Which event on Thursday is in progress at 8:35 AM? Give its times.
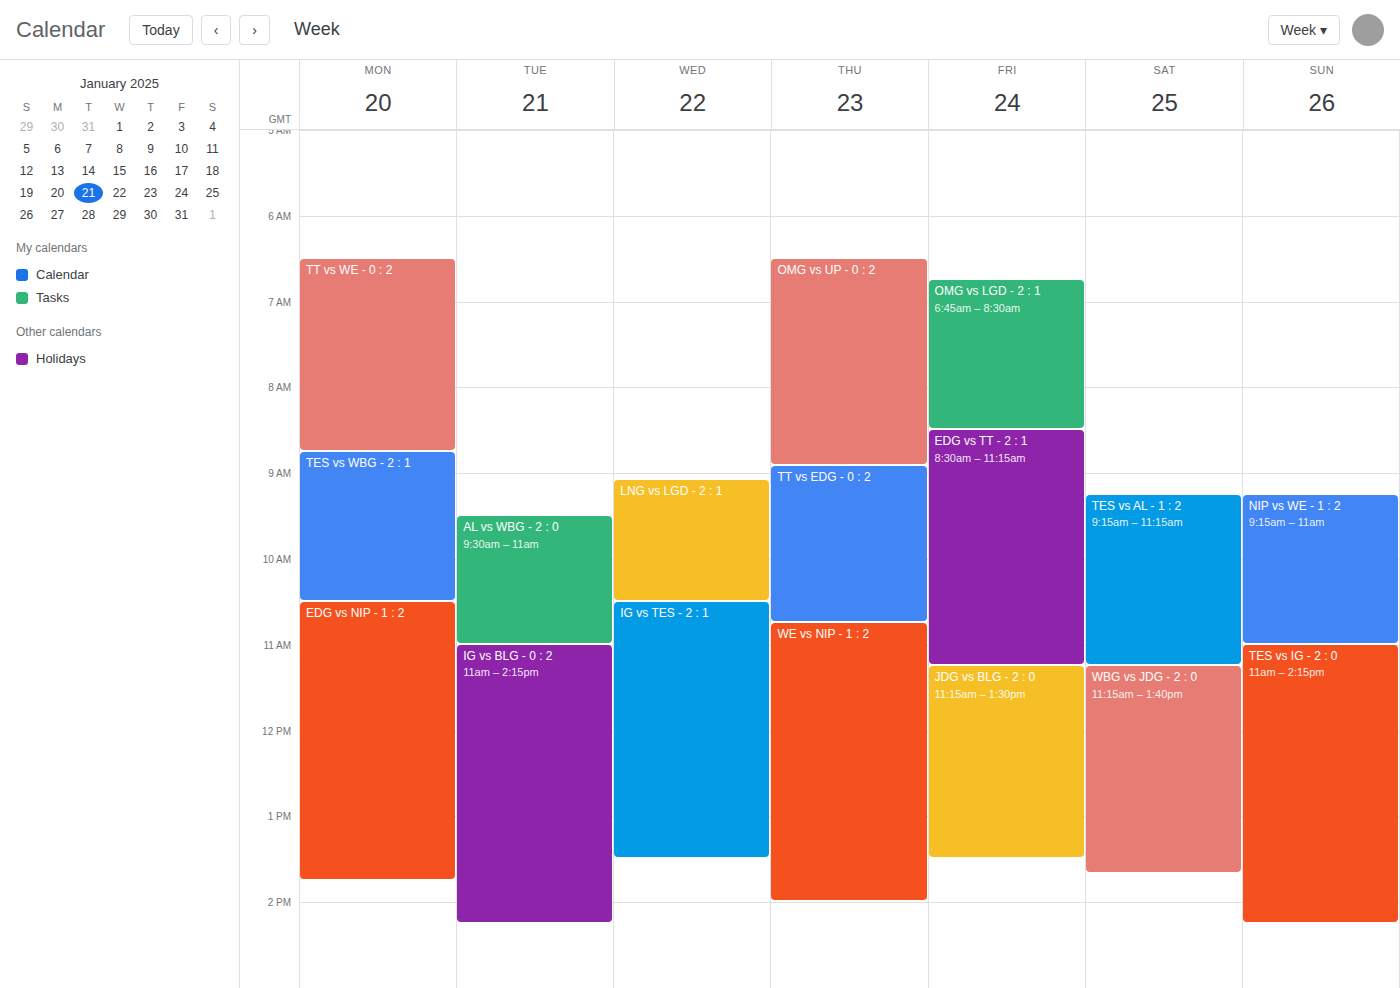
"OMG vs UP - 0 : 2", 6:30 AM to 8:55 AM